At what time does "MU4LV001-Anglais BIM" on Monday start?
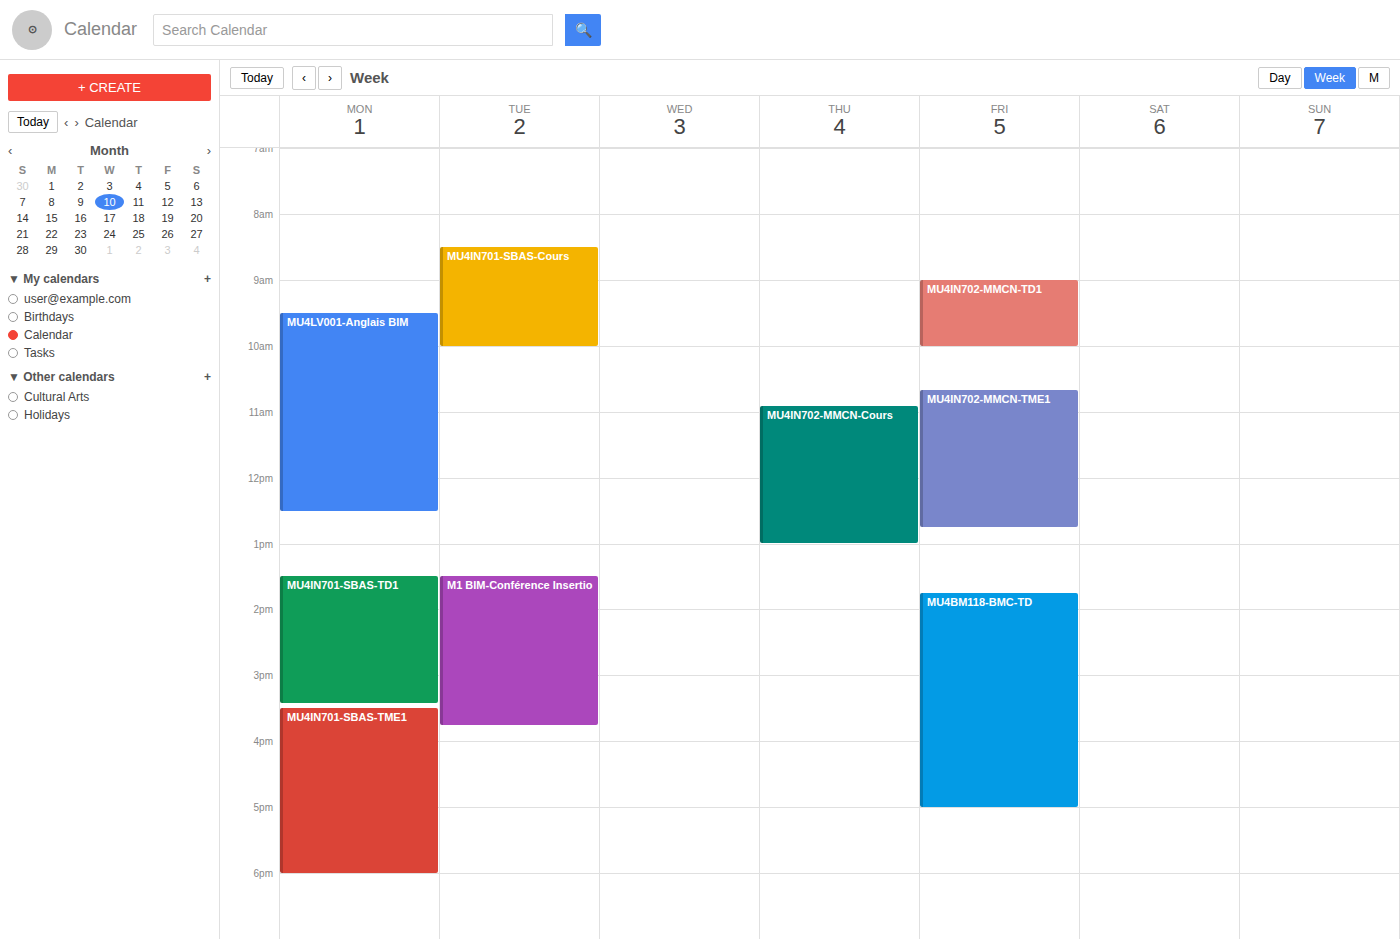
9:30 AM